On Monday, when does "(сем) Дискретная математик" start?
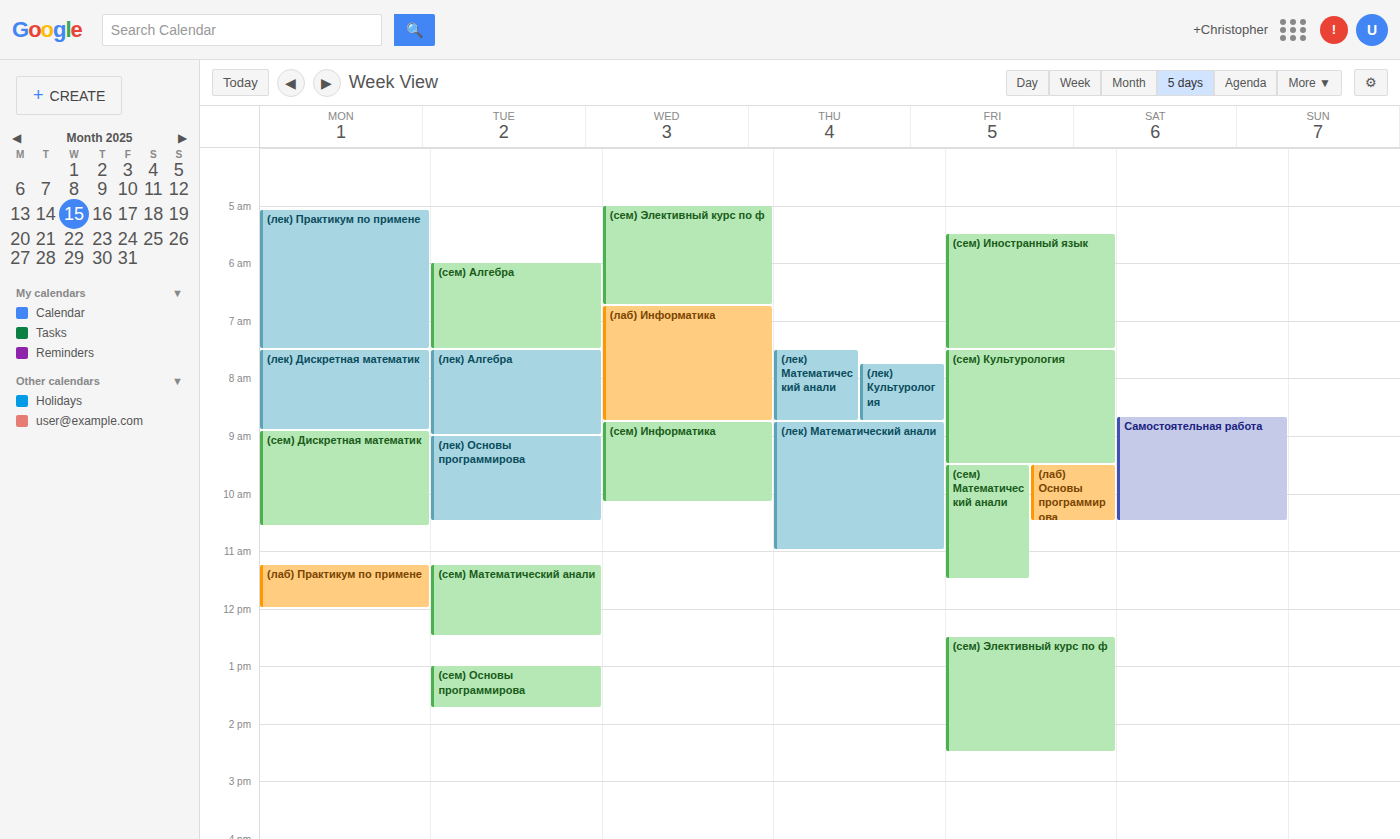
8:55 AM